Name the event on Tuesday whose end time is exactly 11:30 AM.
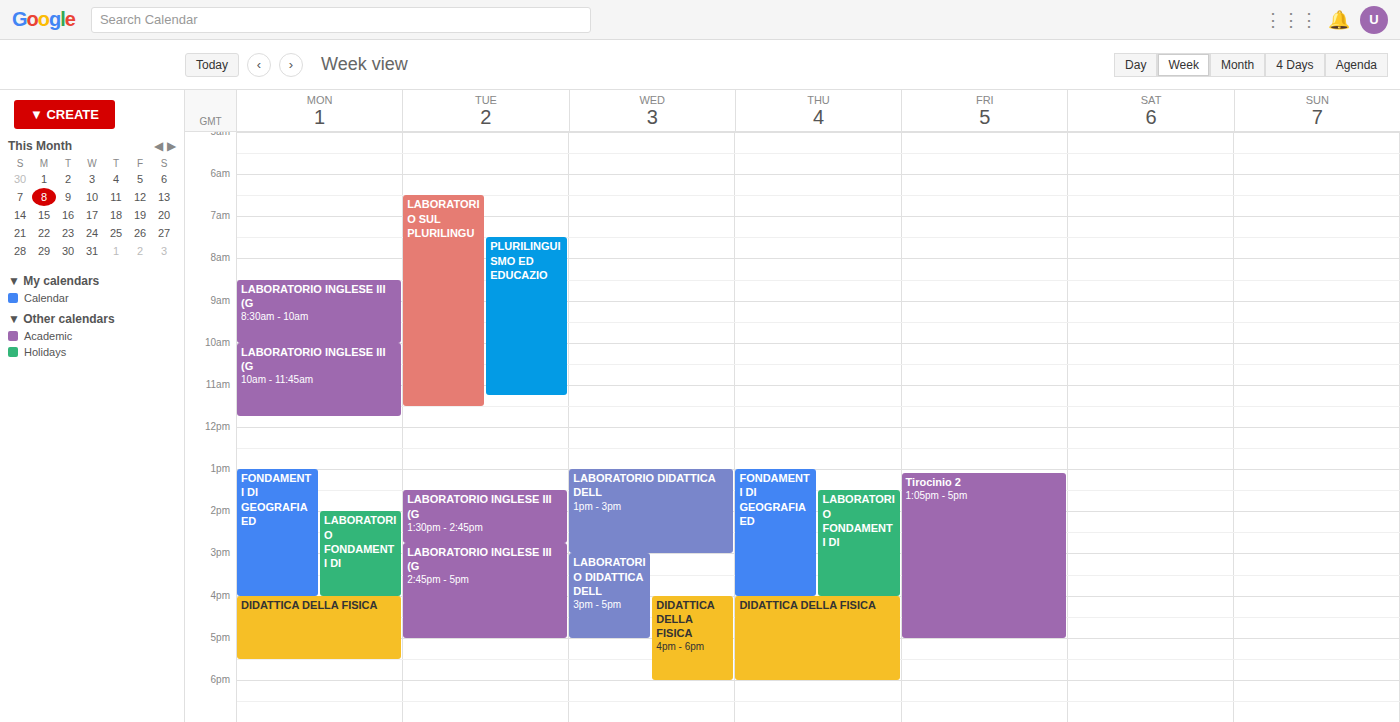
"LABORATORIO SUL PLURILINGU"